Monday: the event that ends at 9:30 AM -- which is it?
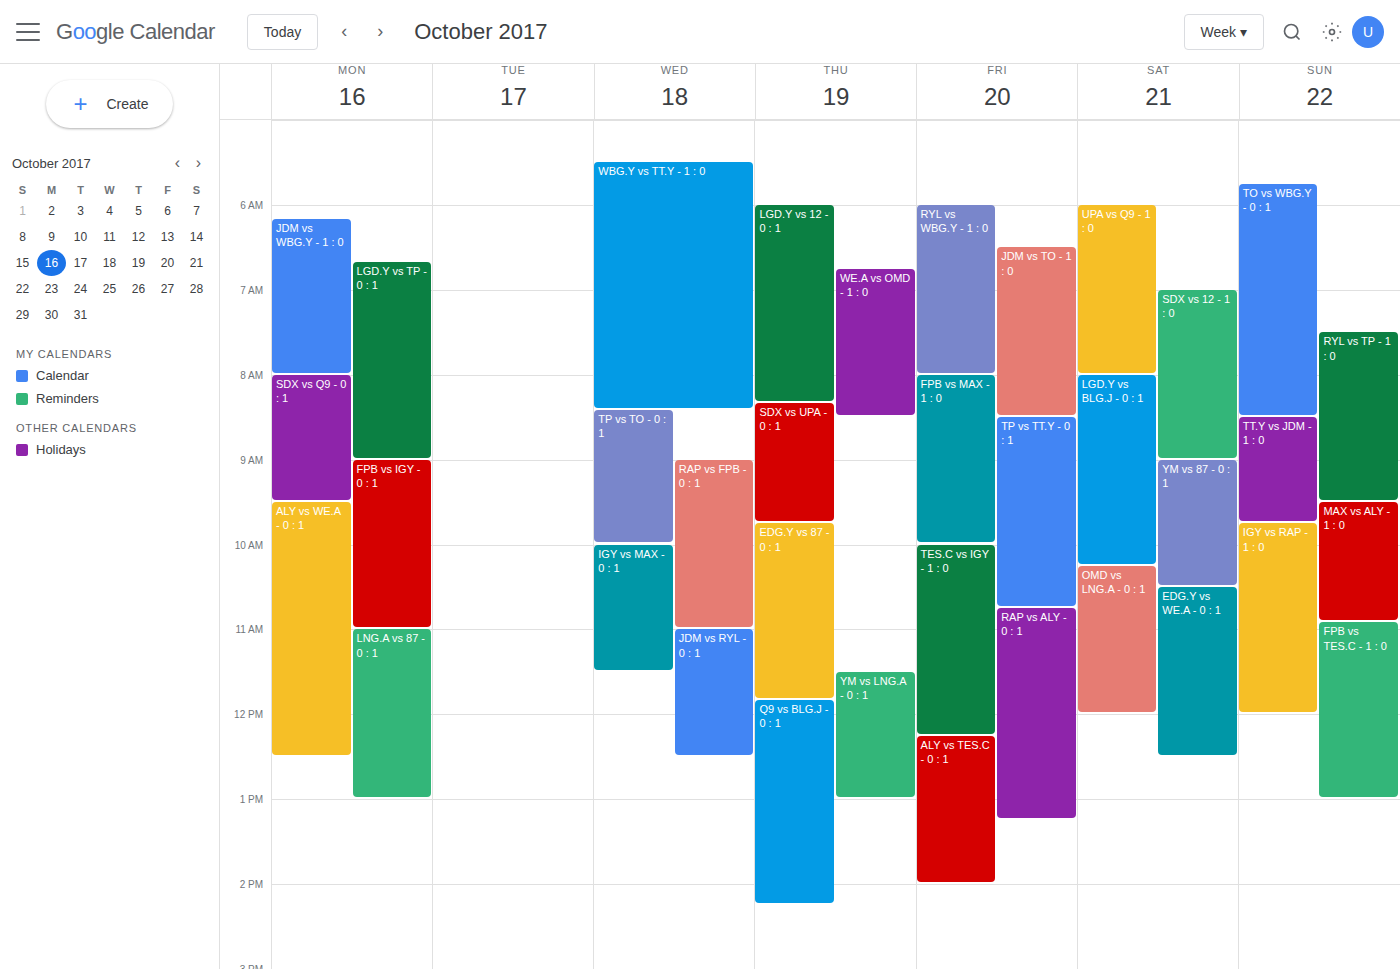
"SDX vs Q9 - 0 : 1"